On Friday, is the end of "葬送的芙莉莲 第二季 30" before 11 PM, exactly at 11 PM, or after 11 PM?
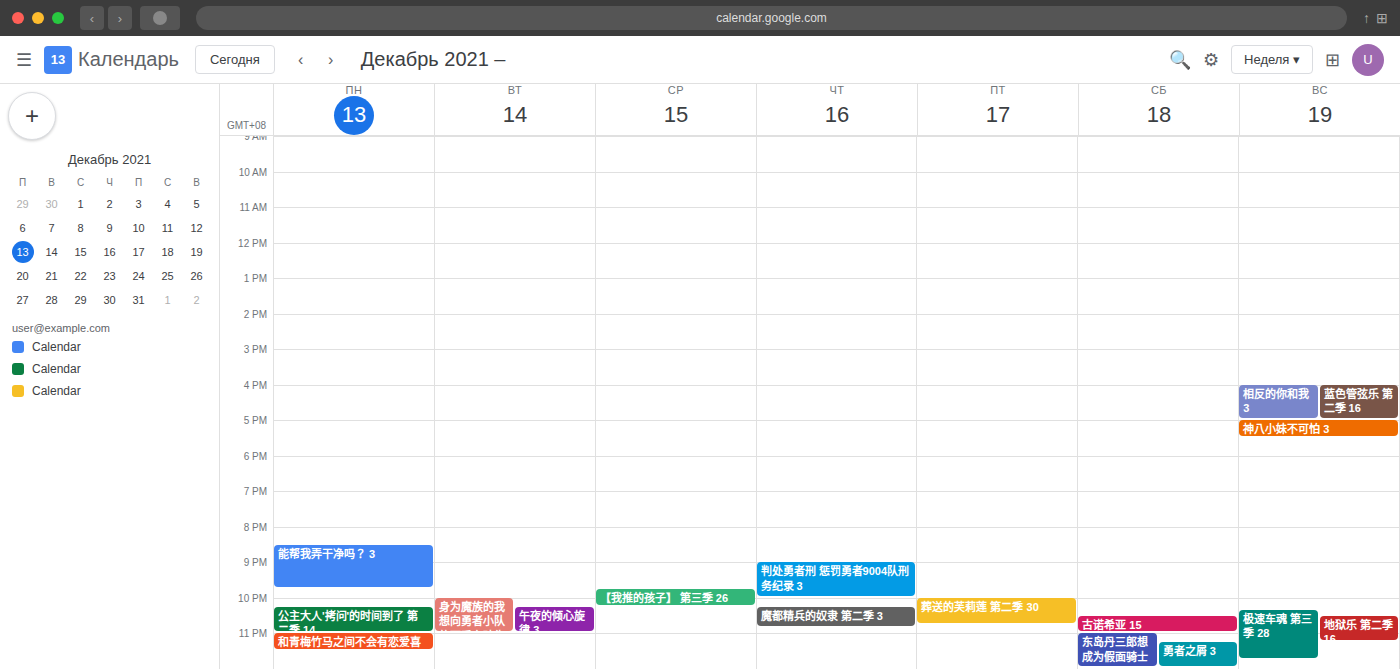
10:45 PM -- before 11 PM, 15 minutes above the 11 PM line.